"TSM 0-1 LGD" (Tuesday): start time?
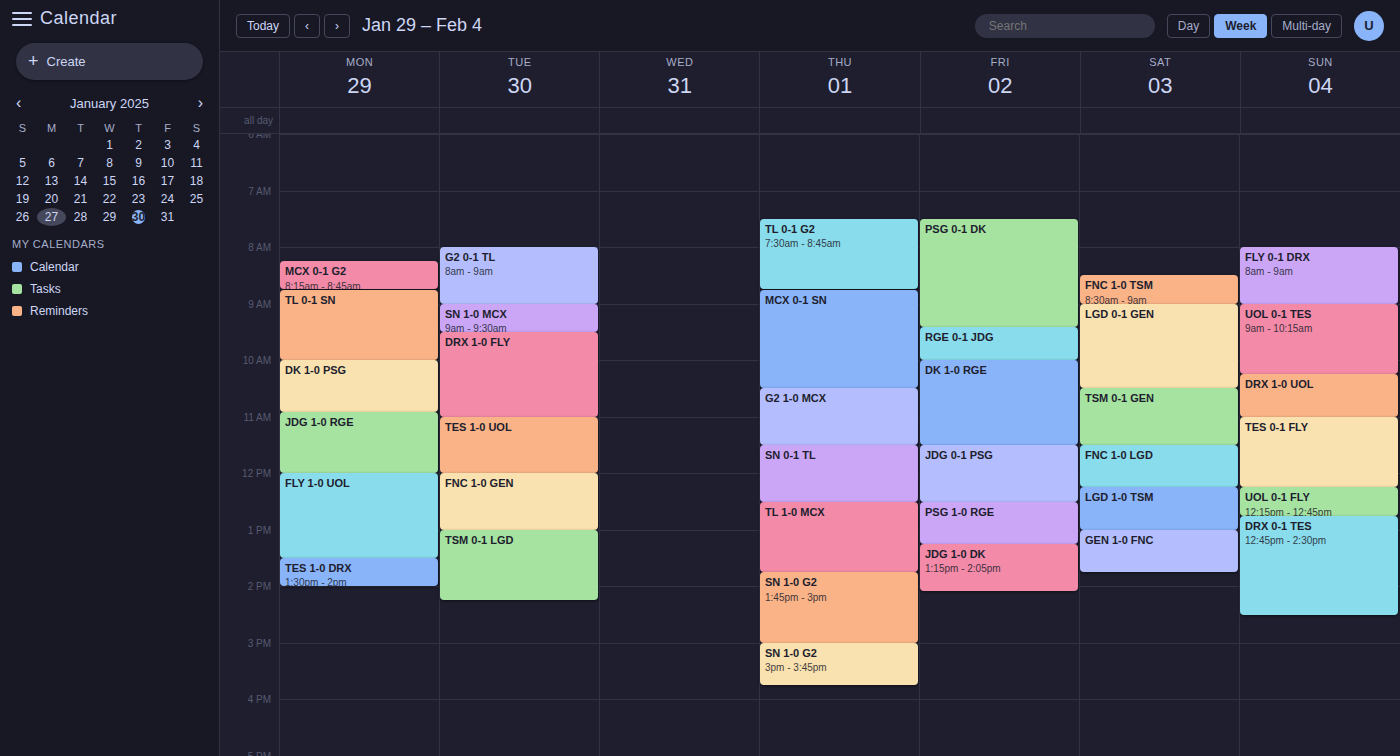
1:00 PM